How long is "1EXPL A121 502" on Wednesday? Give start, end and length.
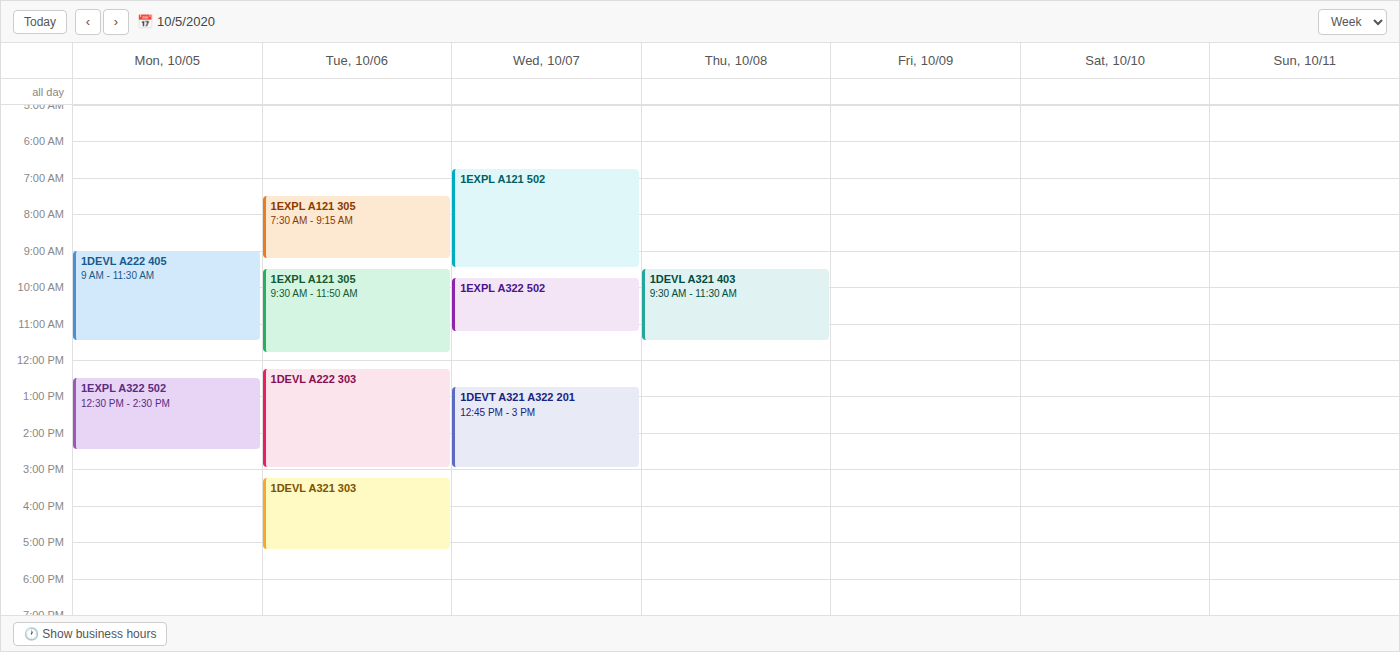
6:45 AM to 9:30 AM, 2 hours 45 minutes